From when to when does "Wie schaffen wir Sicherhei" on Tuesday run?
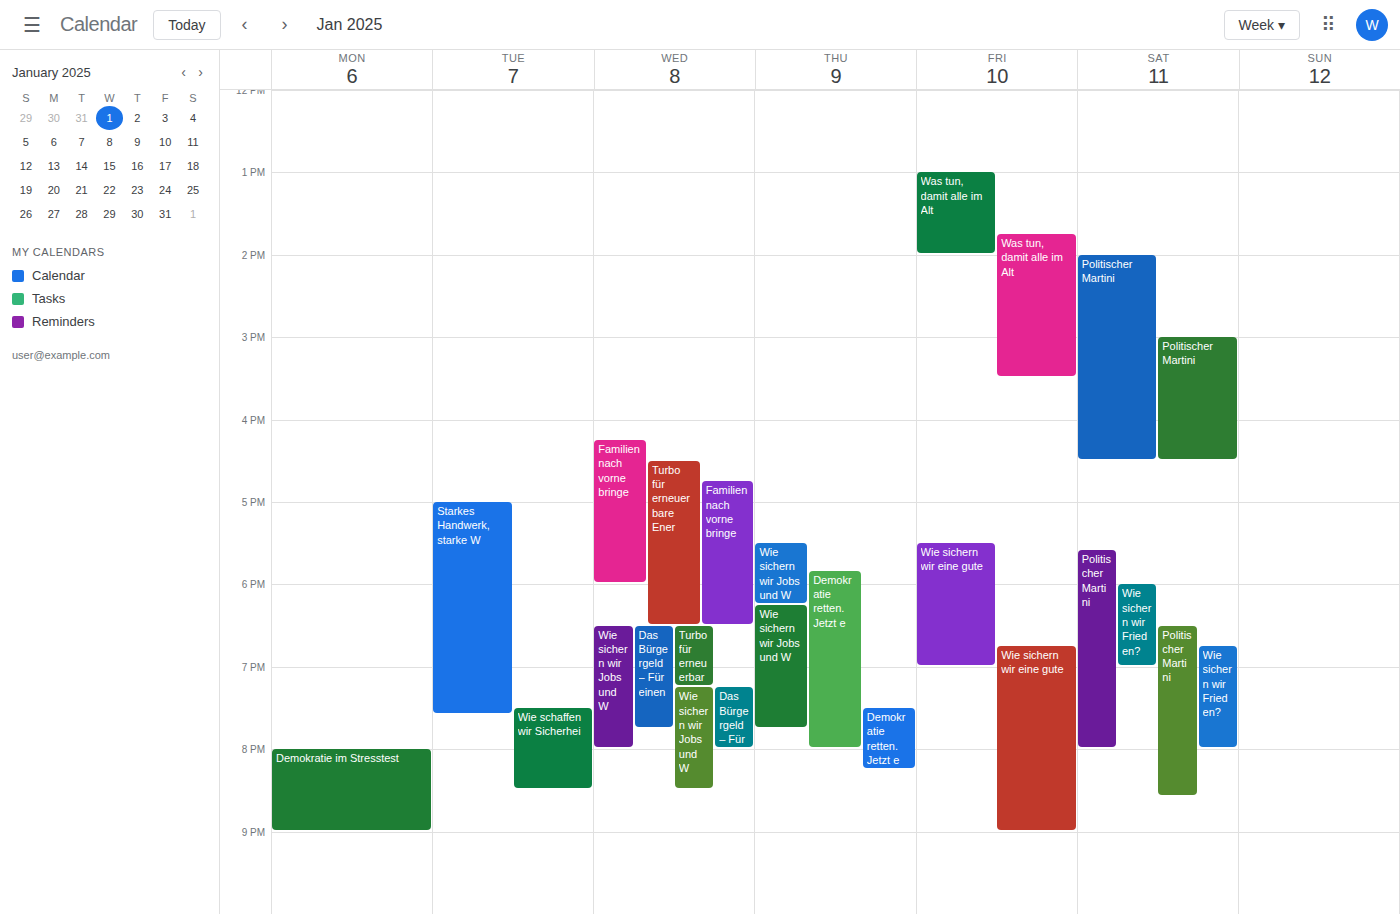
7:30 PM to 8:30 PM